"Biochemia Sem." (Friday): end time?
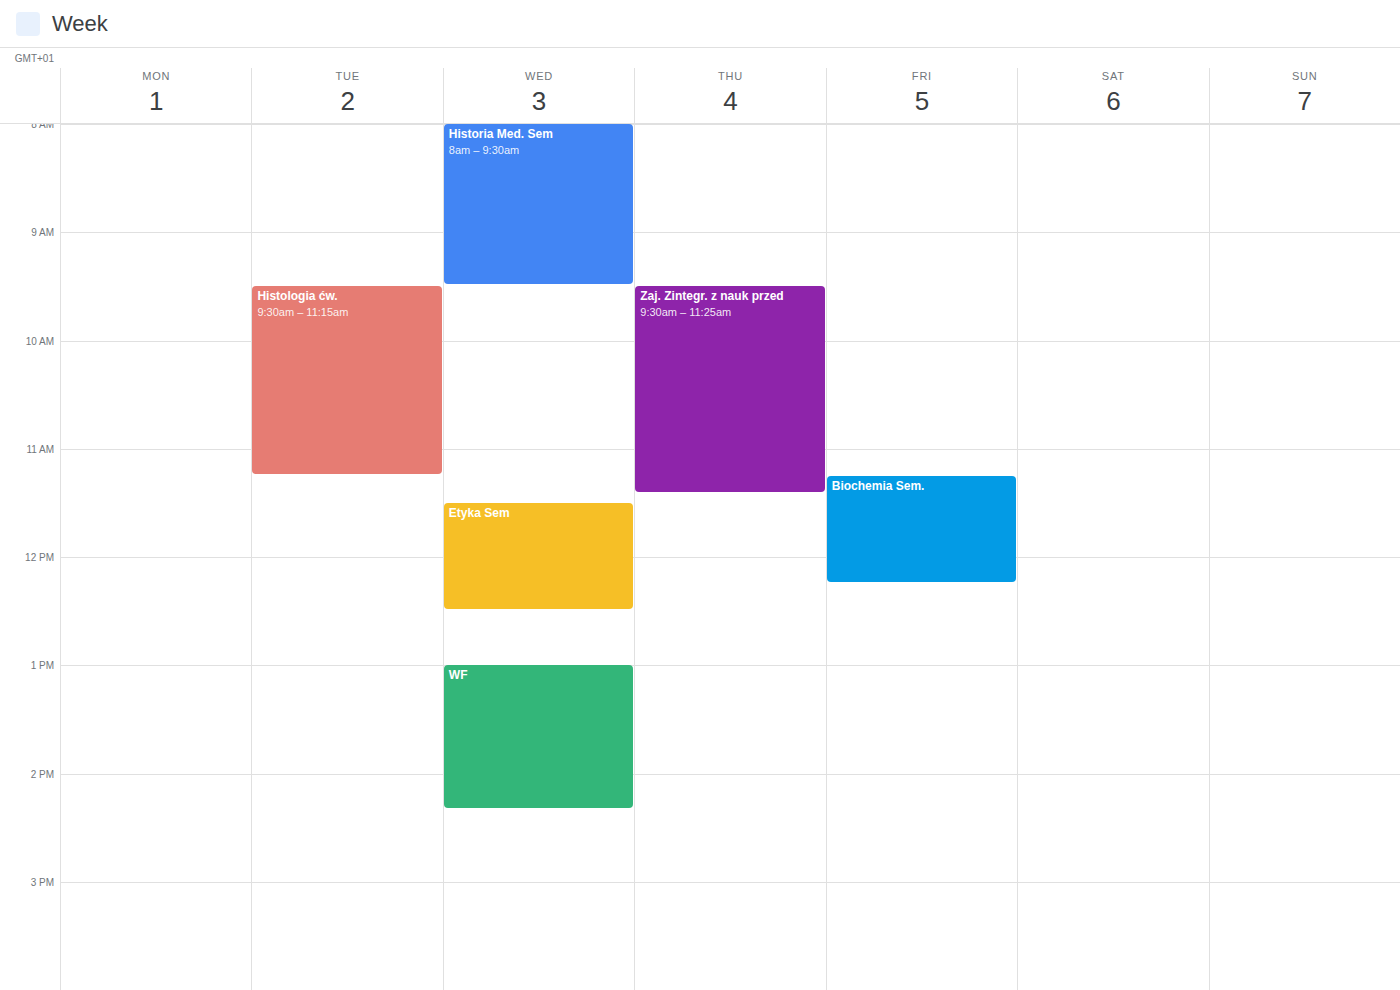
12:15 PM